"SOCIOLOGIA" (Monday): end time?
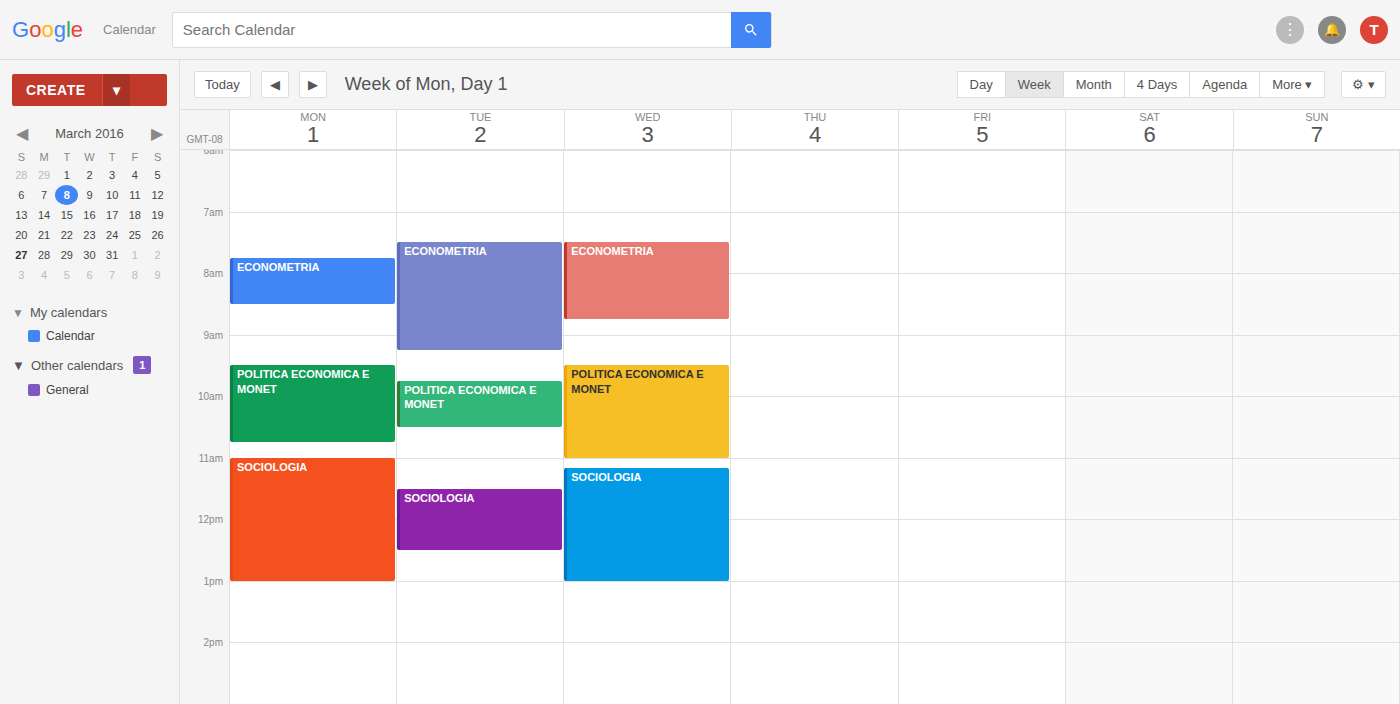
1:00 PM